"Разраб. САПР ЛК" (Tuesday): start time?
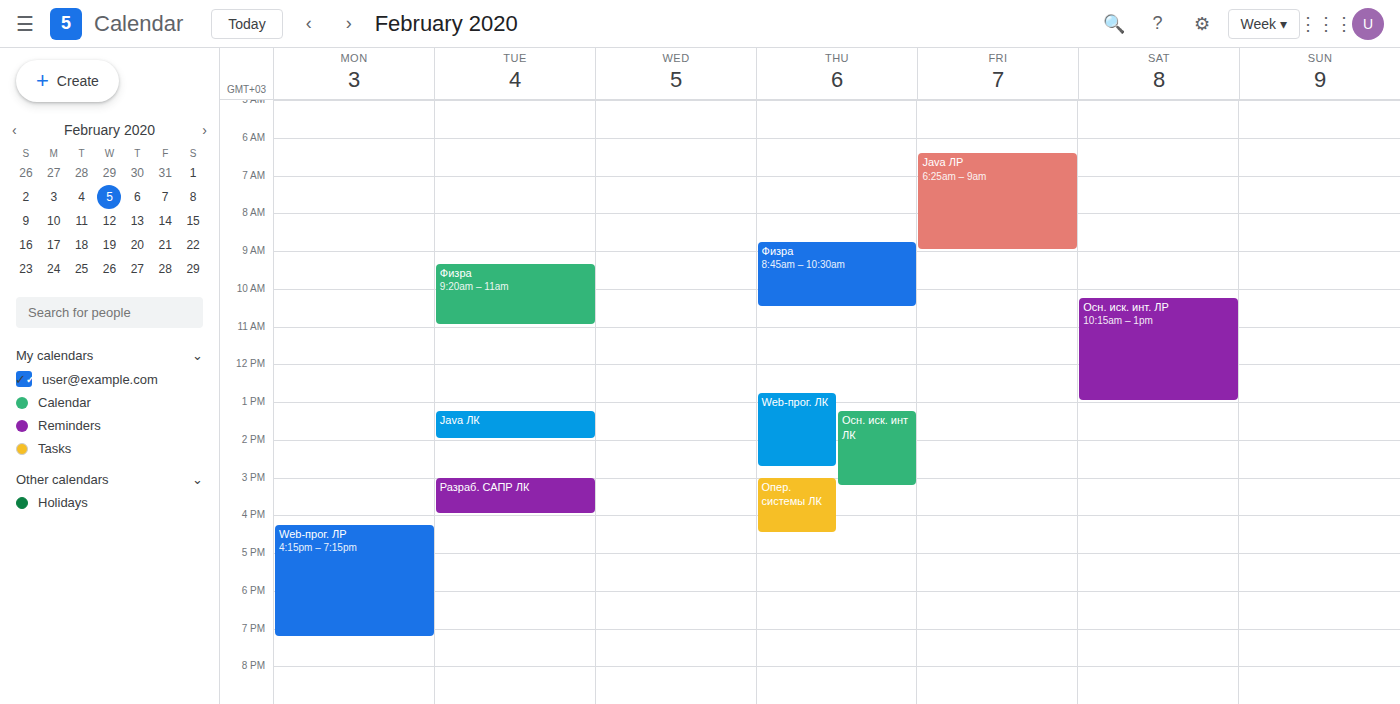
3:00 PM